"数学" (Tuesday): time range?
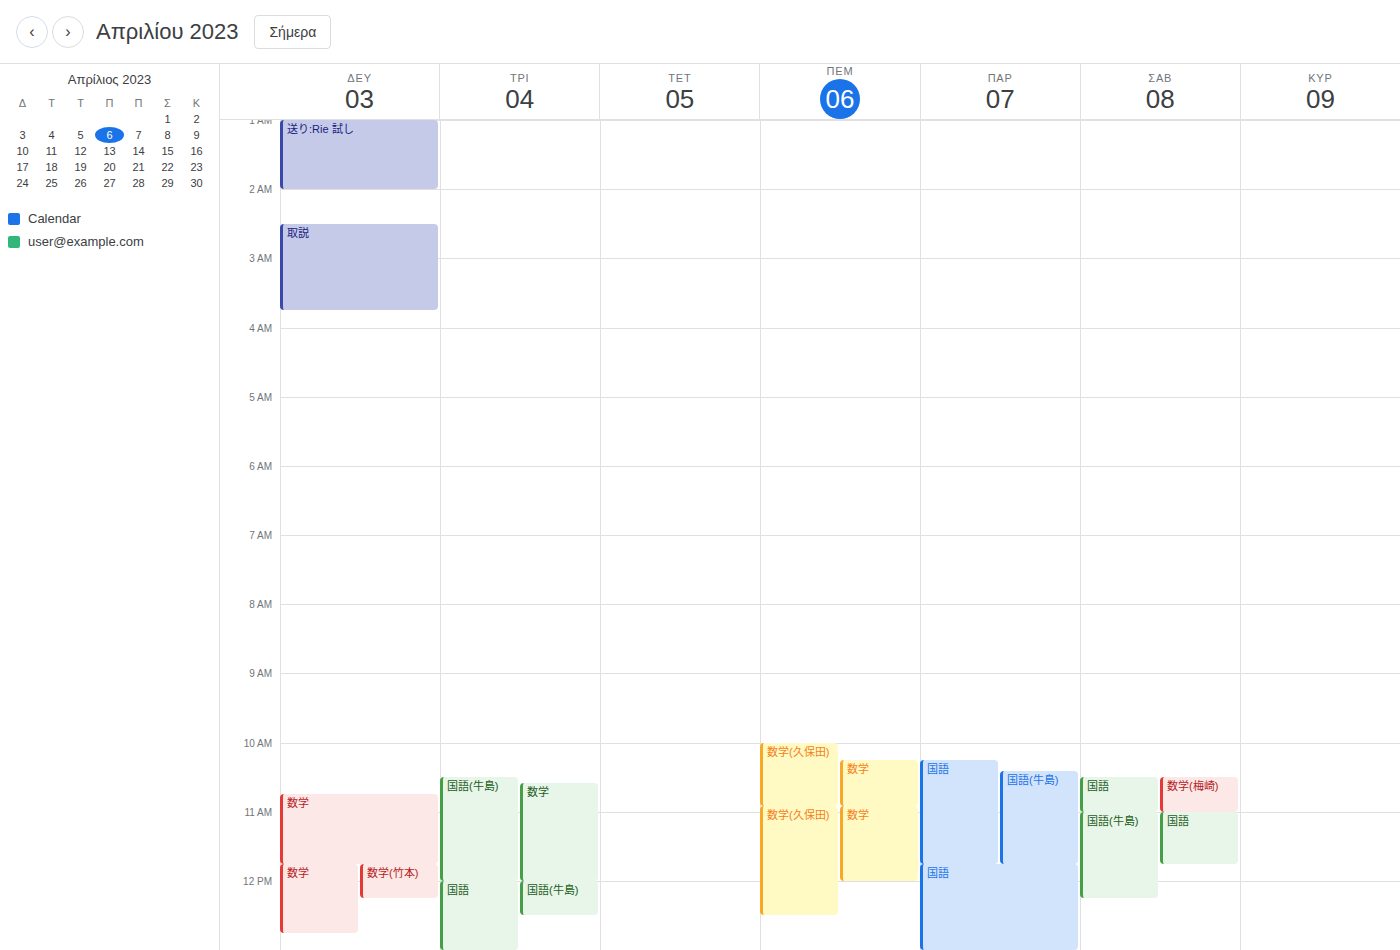
10:35 AM to 12:00 PM